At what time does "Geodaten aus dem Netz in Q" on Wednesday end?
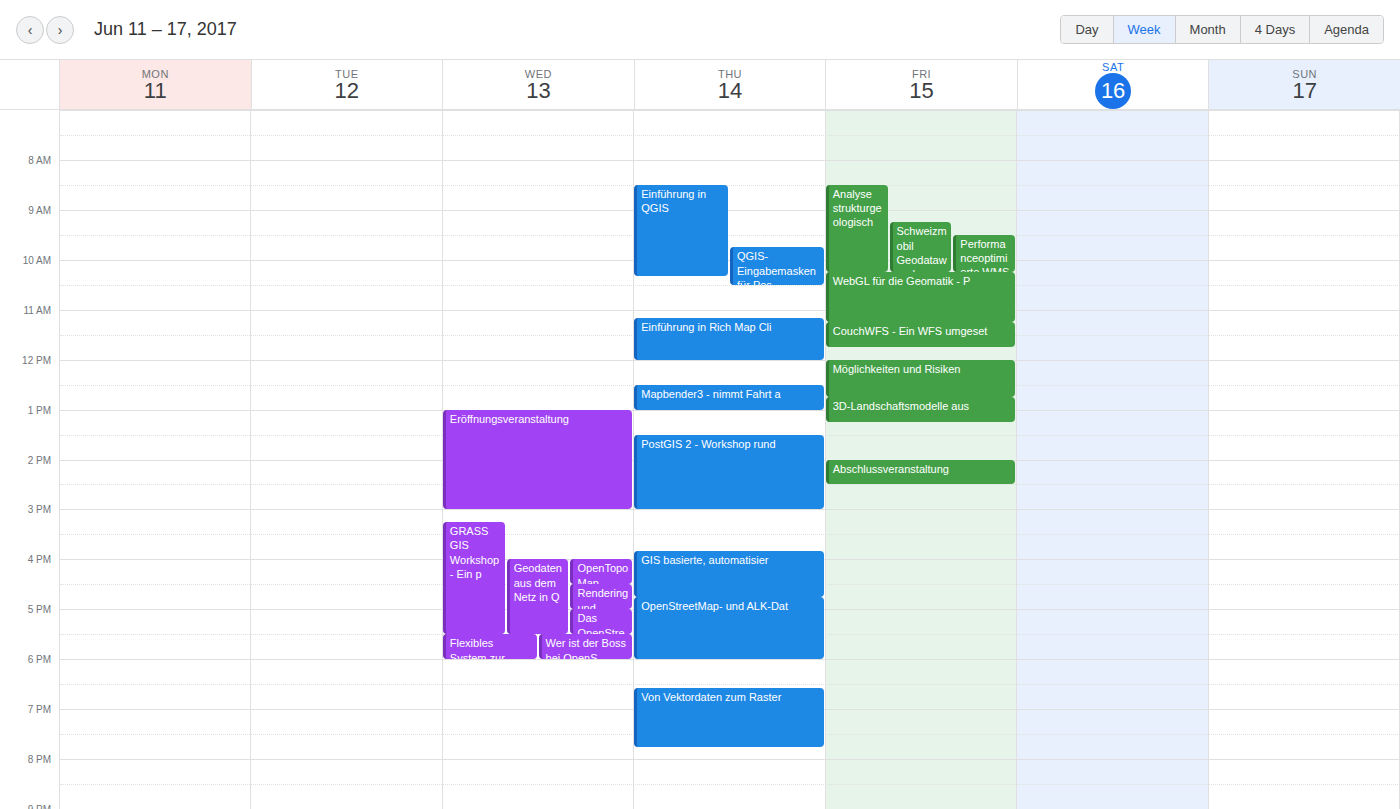
5:30 PM